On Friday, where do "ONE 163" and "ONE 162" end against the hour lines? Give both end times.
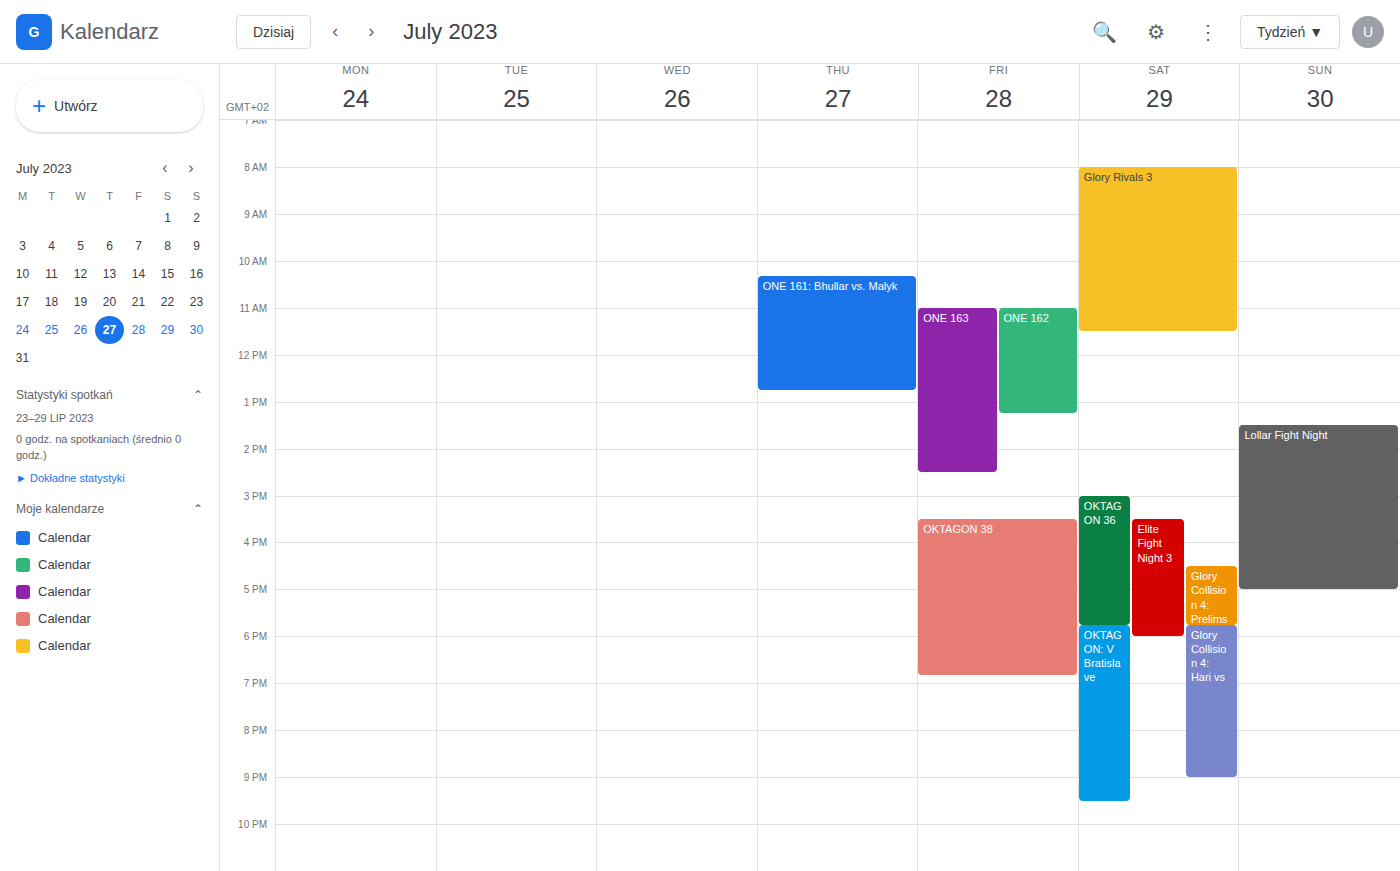
"ONE 163": 2:30 PM, halfway between the 2 PM and 3 PM lines. "ONE 162": 1:15 PM, neither: a quarter of the way from the 1 PM line to the 2 PM line.